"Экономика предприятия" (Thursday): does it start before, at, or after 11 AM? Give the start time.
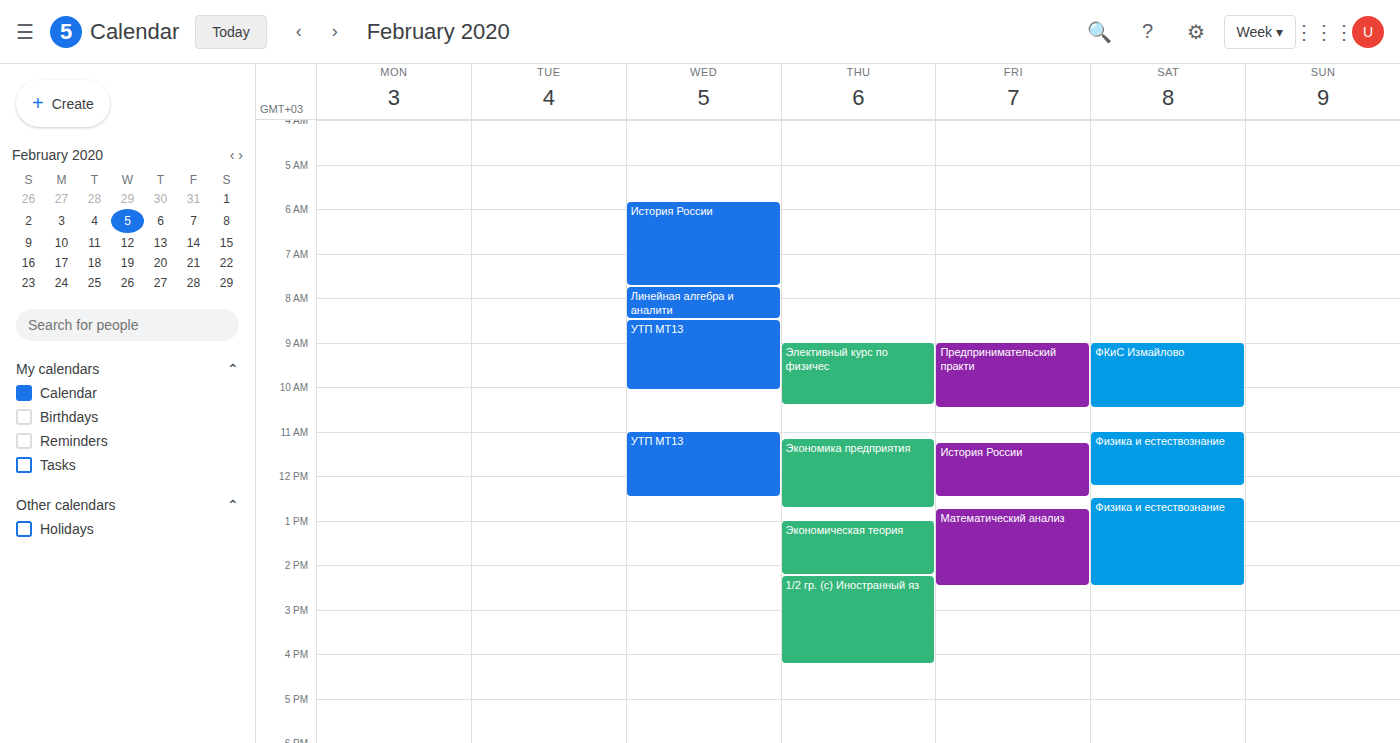
11:10 AM -- after 11 AM, 10 minutes below the 11 AM line.